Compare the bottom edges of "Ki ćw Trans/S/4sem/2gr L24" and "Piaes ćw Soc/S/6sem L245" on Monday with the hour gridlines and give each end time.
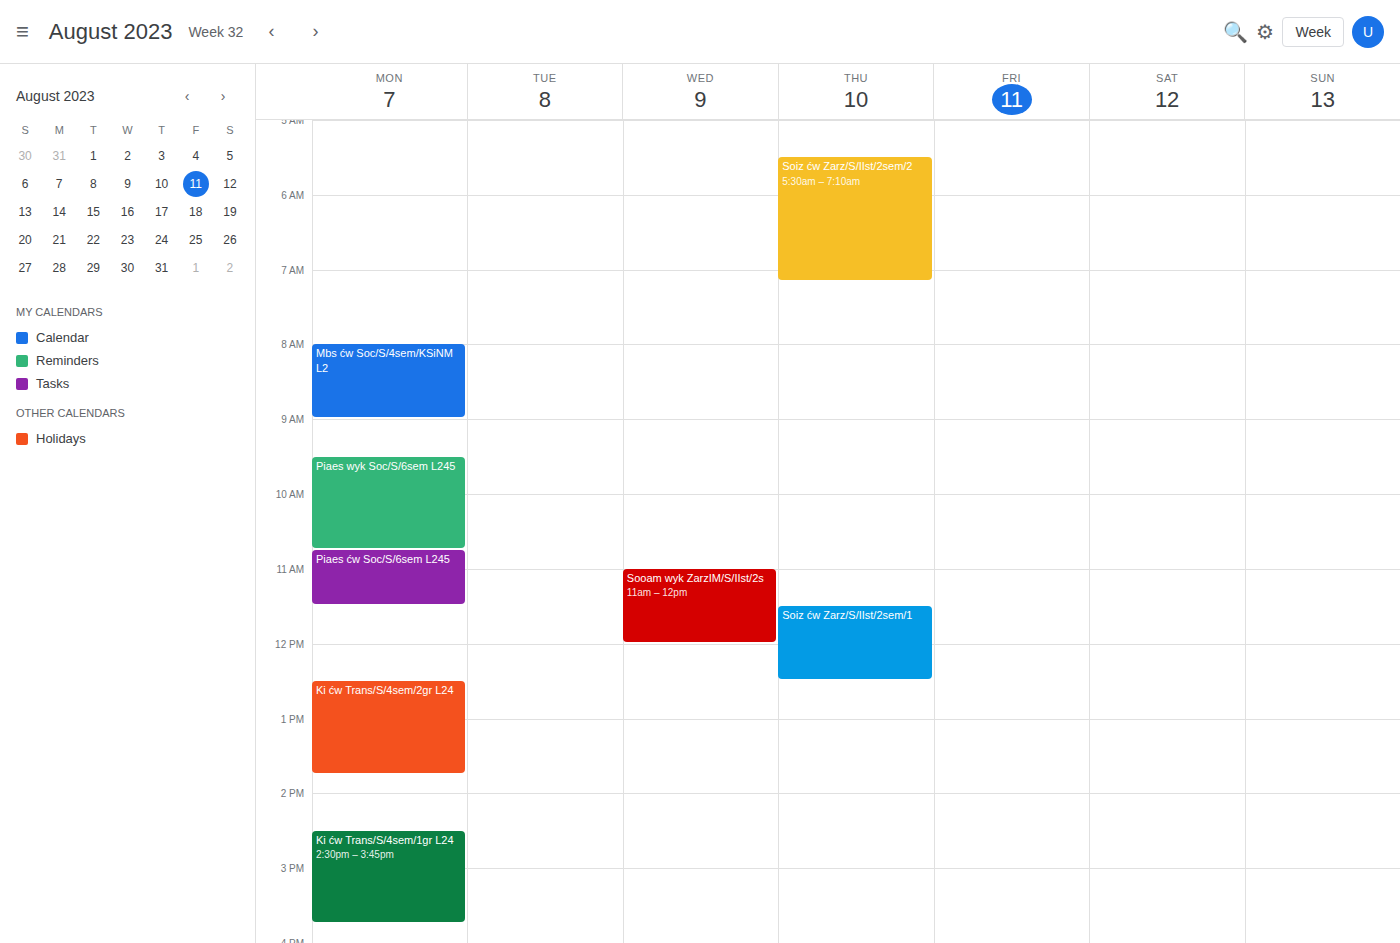
"Ki ćw Trans/S/4sem/2gr L24": 1:45 PM, neither: three quarters of the way from the 1 PM line to the 2 PM line. "Piaes ćw Soc/S/6sem L245": 11:30 AM, halfway between the 11 AM and 12 PM lines.